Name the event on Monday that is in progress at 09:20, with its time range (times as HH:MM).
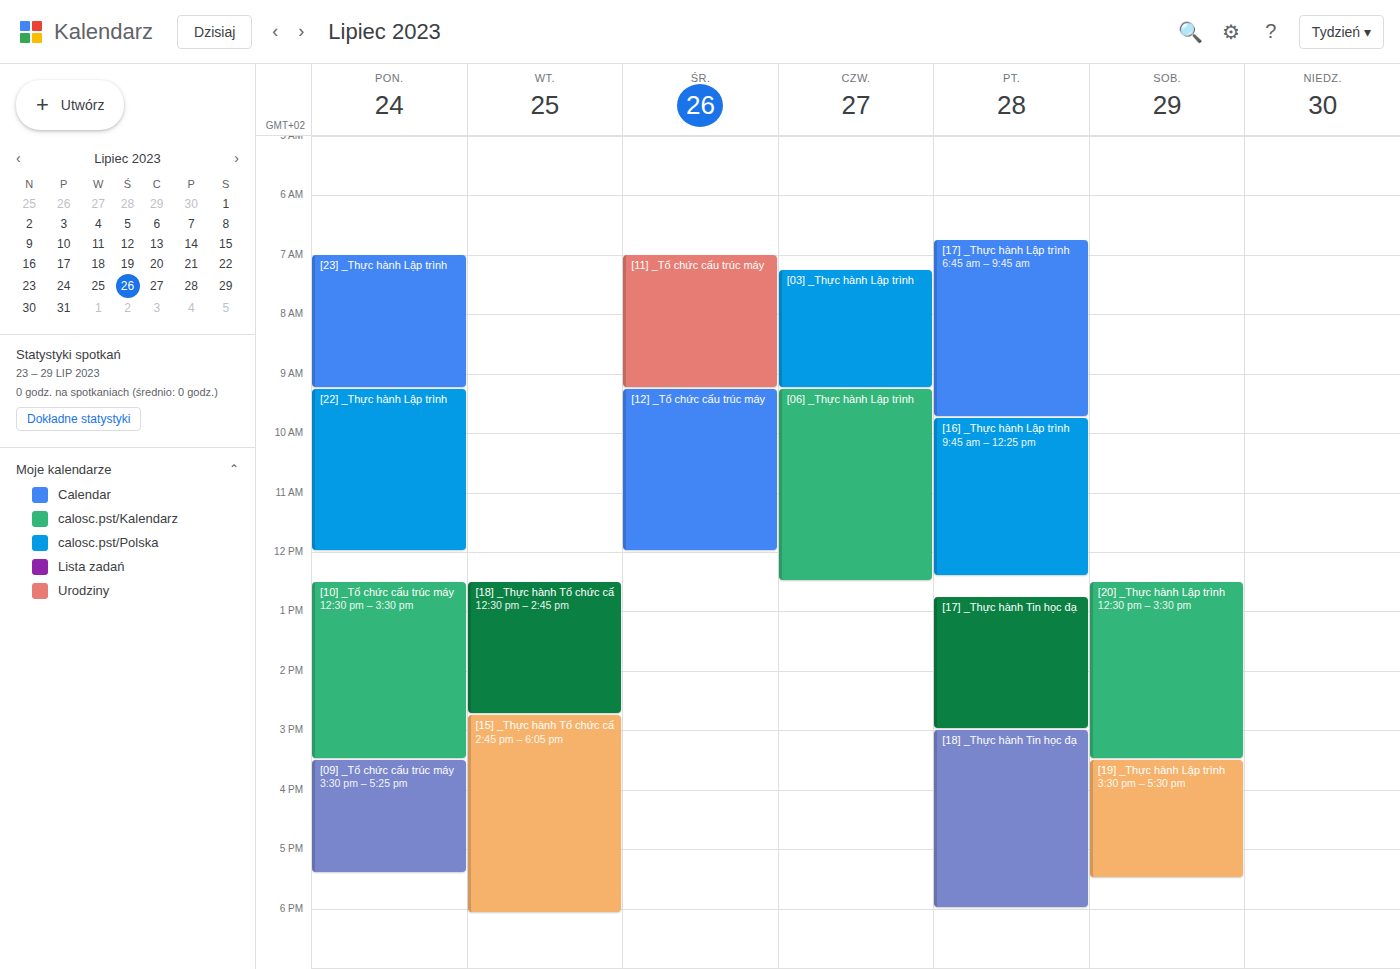
"[22] _Thực hành Lập trình", 09:15 to 12:00